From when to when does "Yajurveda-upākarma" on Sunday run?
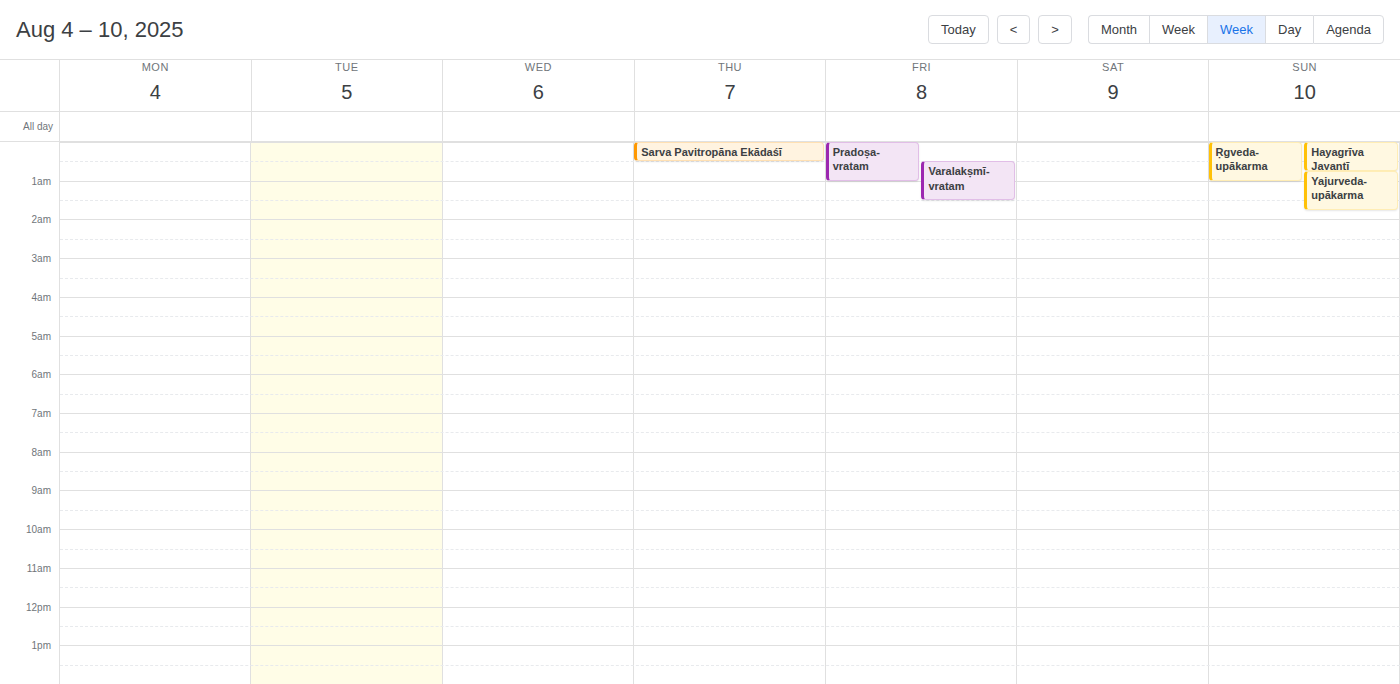
00:45 to 01:45